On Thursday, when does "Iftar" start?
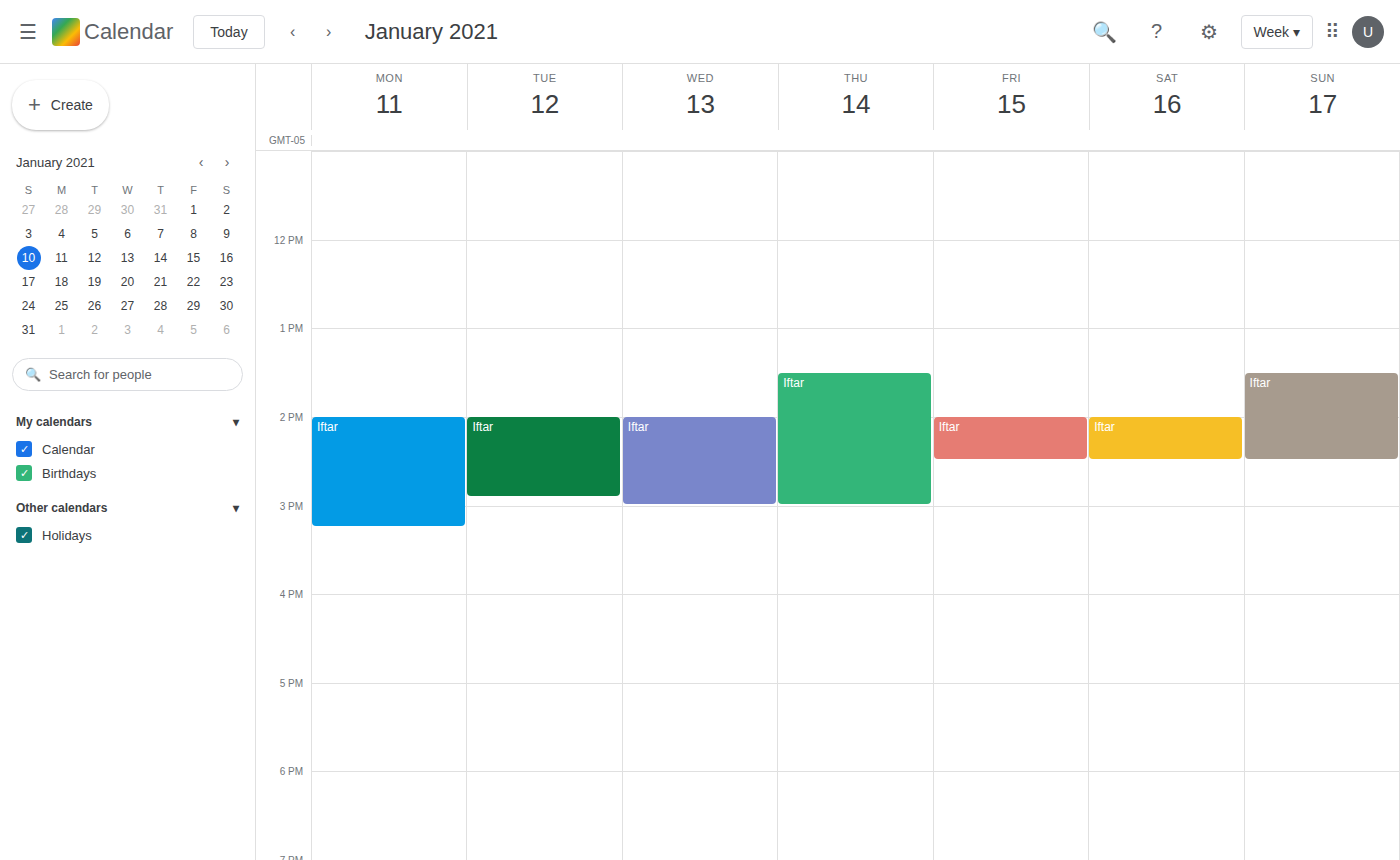
1:30 PM